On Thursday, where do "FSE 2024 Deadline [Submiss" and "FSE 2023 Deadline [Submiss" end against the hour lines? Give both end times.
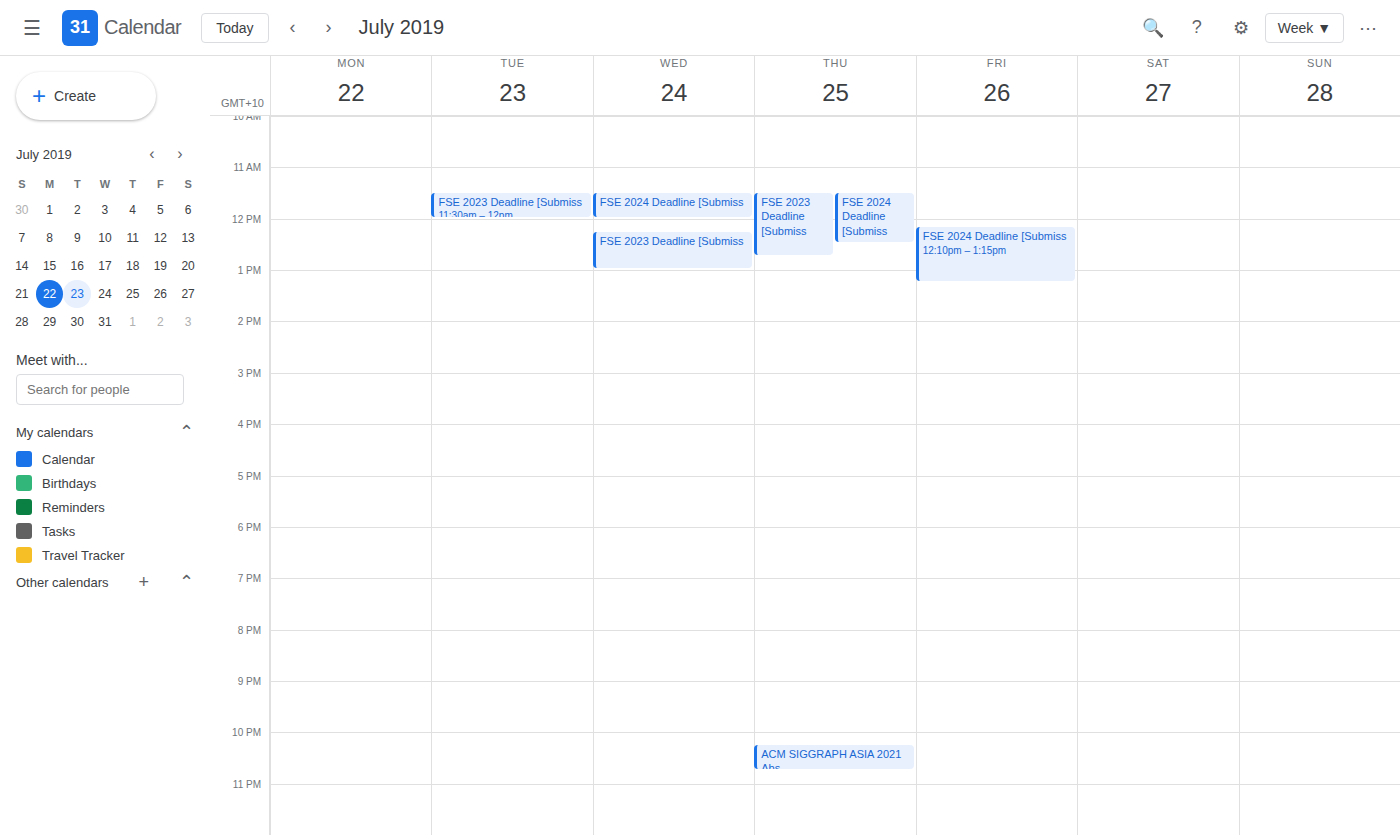
"FSE 2024 Deadline [Submiss": 12:30 PM, halfway between the 12 PM and 1 PM lines. "FSE 2023 Deadline [Submiss": 12:45 PM, neither: three quarters of the way from the 12 PM line to the 1 PM line.